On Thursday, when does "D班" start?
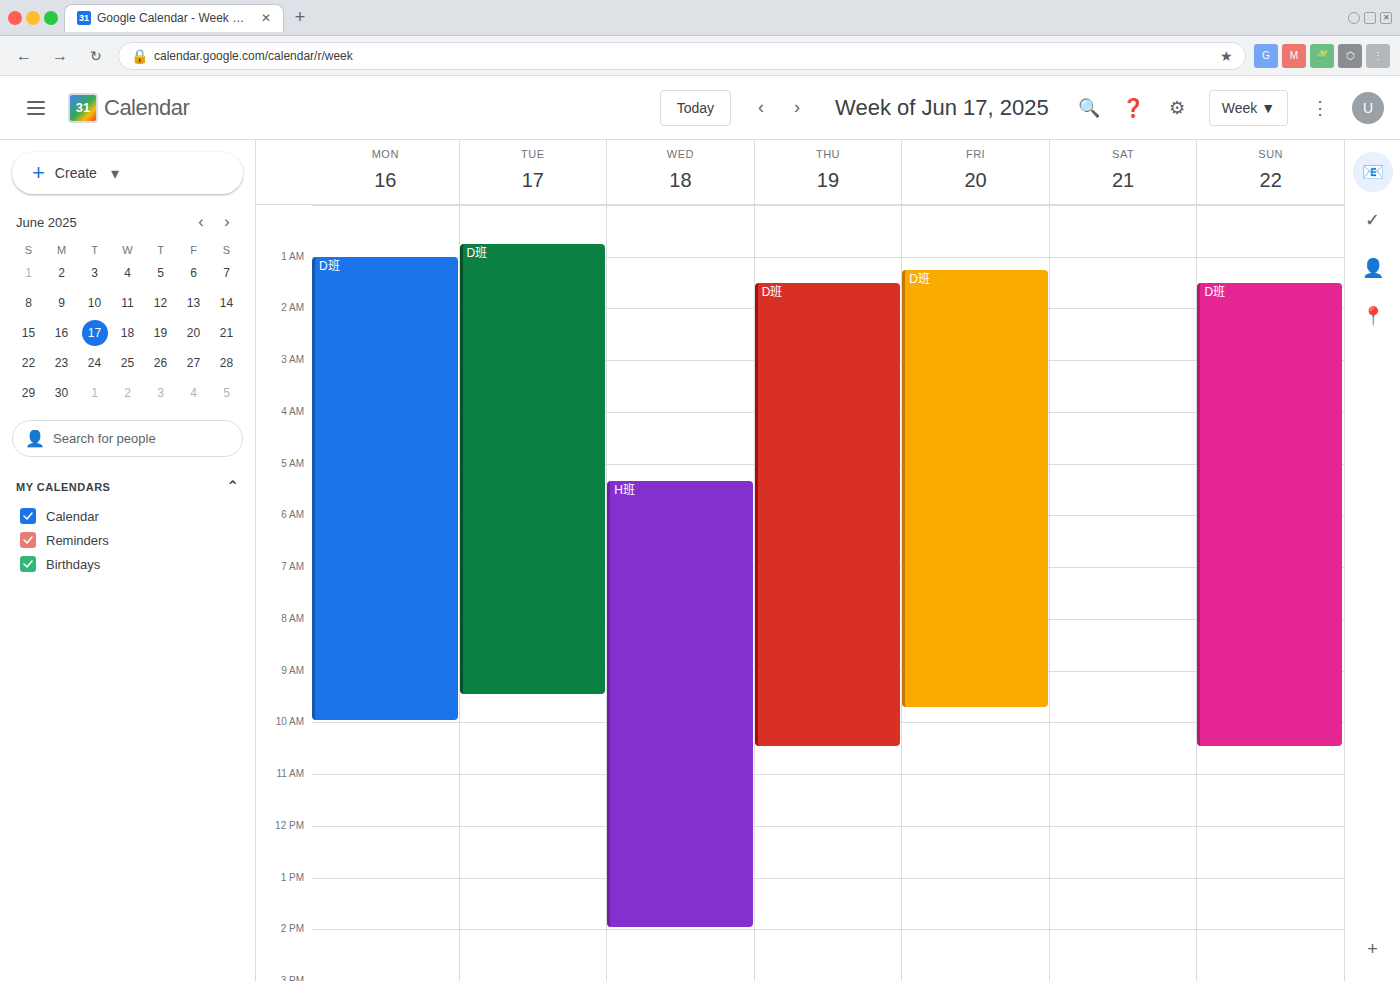
1:30 AM